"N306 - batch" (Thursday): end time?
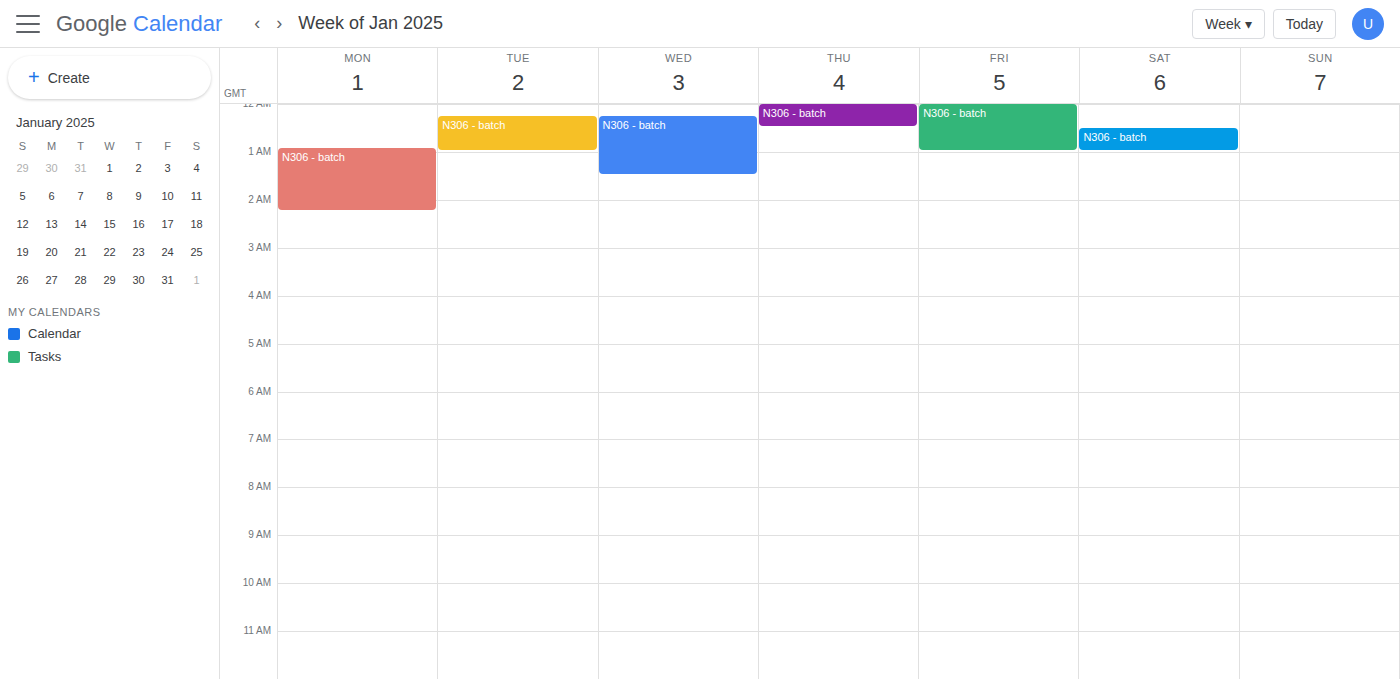
12:30 AM